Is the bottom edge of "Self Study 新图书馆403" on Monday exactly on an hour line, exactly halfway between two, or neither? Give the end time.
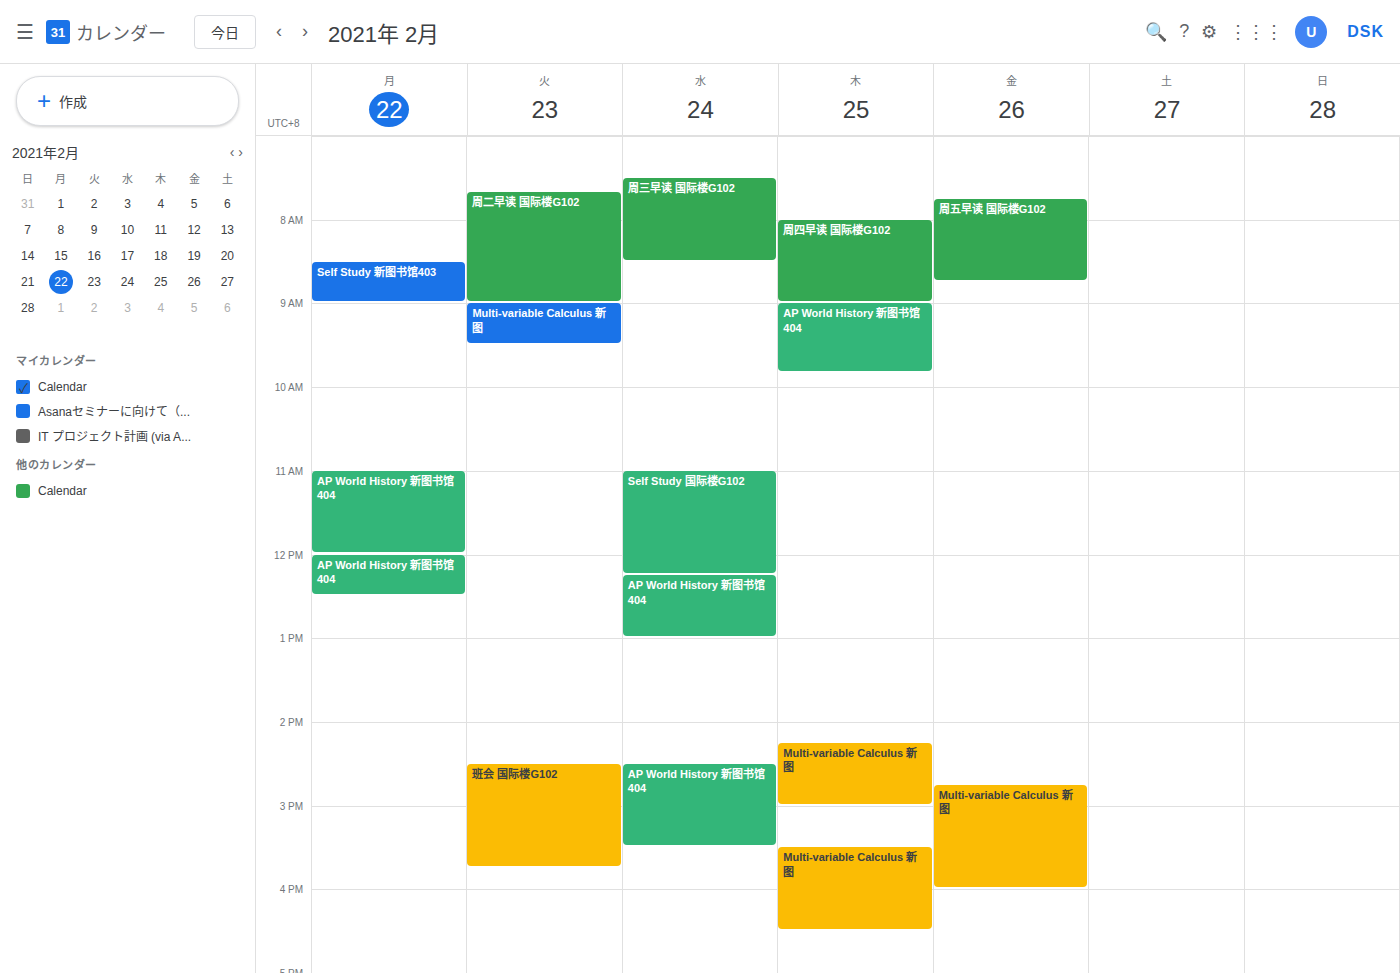
9:00 AM -- exactly on the 9 AM line.